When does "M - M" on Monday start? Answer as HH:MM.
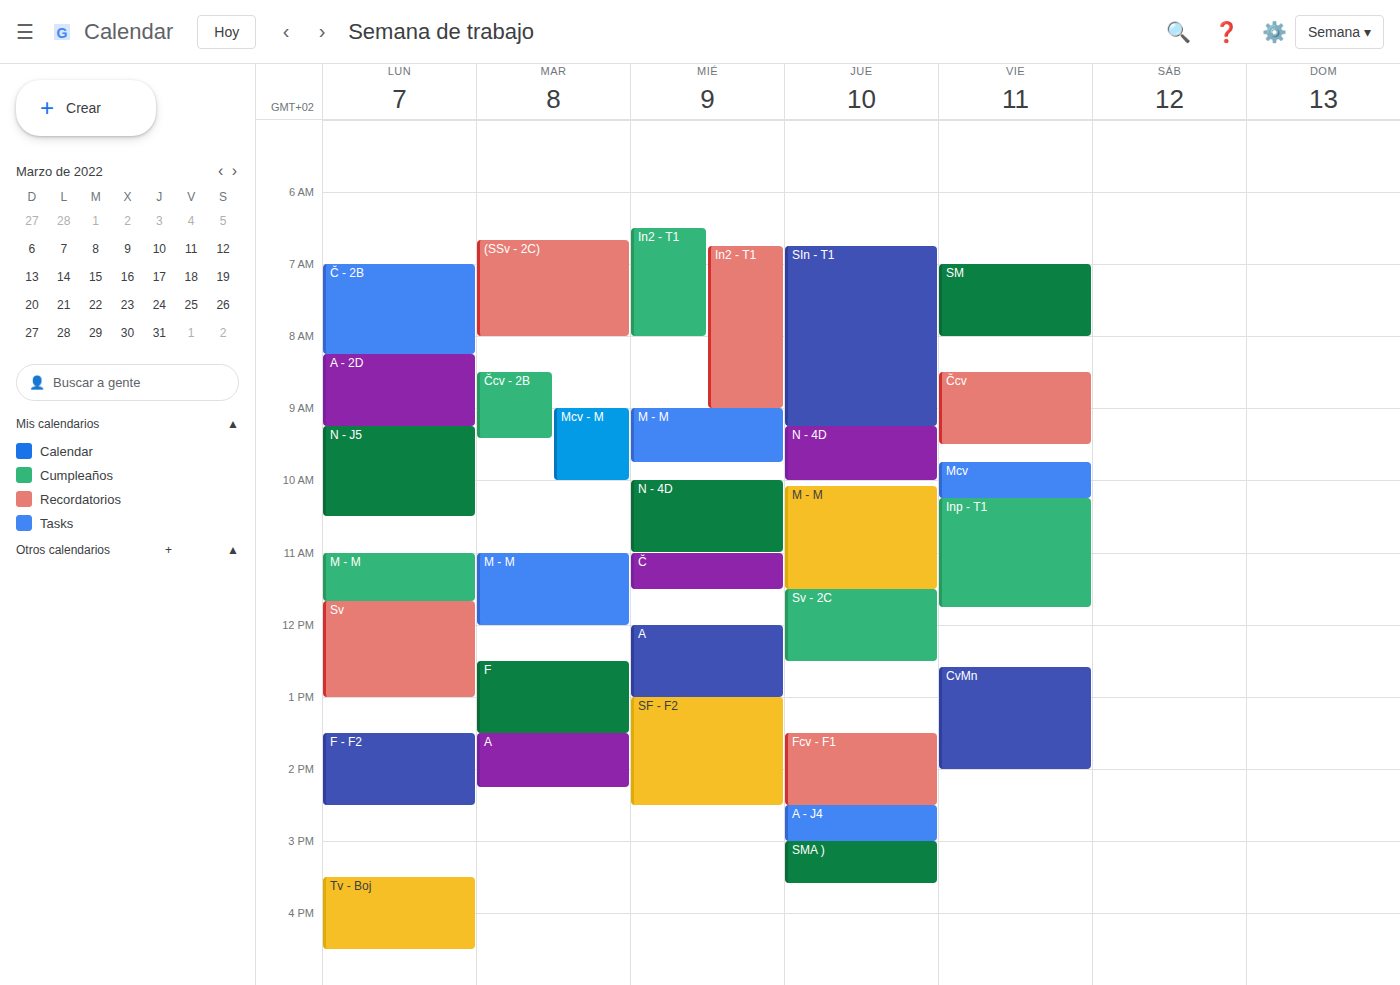
11:00